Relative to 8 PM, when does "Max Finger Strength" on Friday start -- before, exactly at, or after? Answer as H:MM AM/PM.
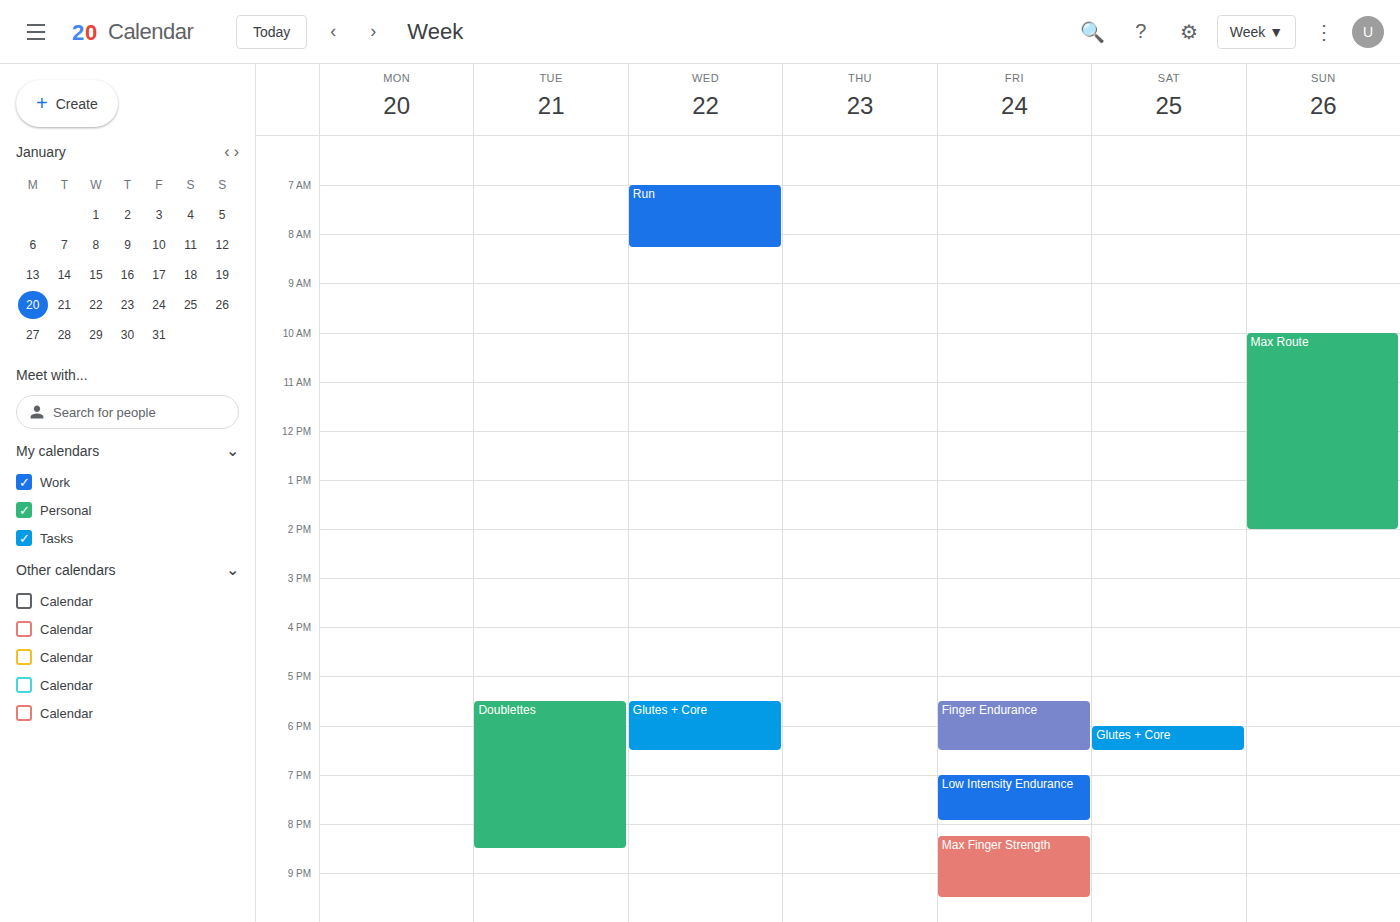
8:15 PM -- after 8 PM, 15 minutes below the 8 PM line.